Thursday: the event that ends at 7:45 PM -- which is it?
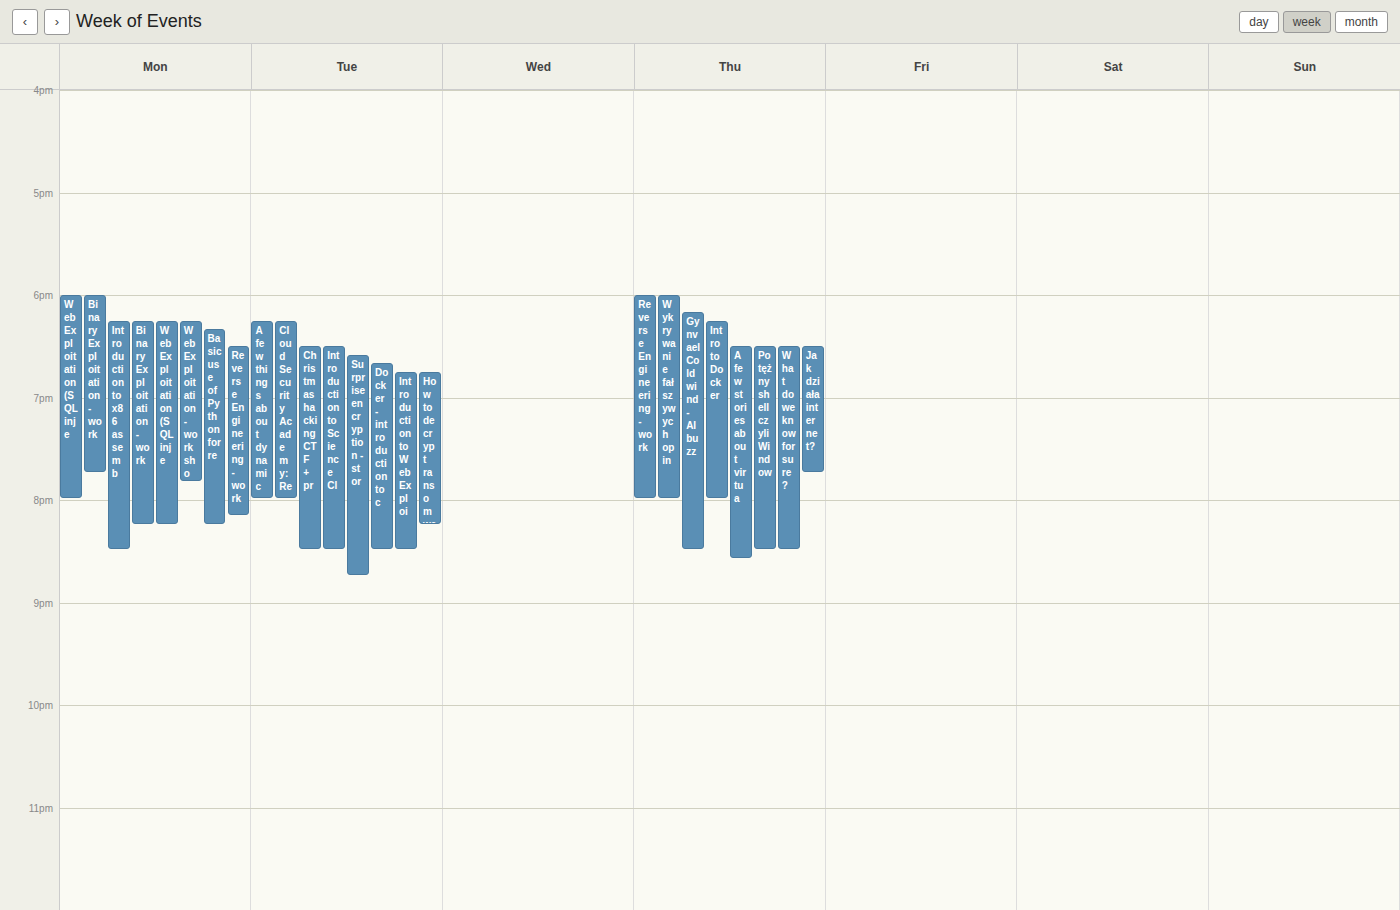
"Jak działa internet?"